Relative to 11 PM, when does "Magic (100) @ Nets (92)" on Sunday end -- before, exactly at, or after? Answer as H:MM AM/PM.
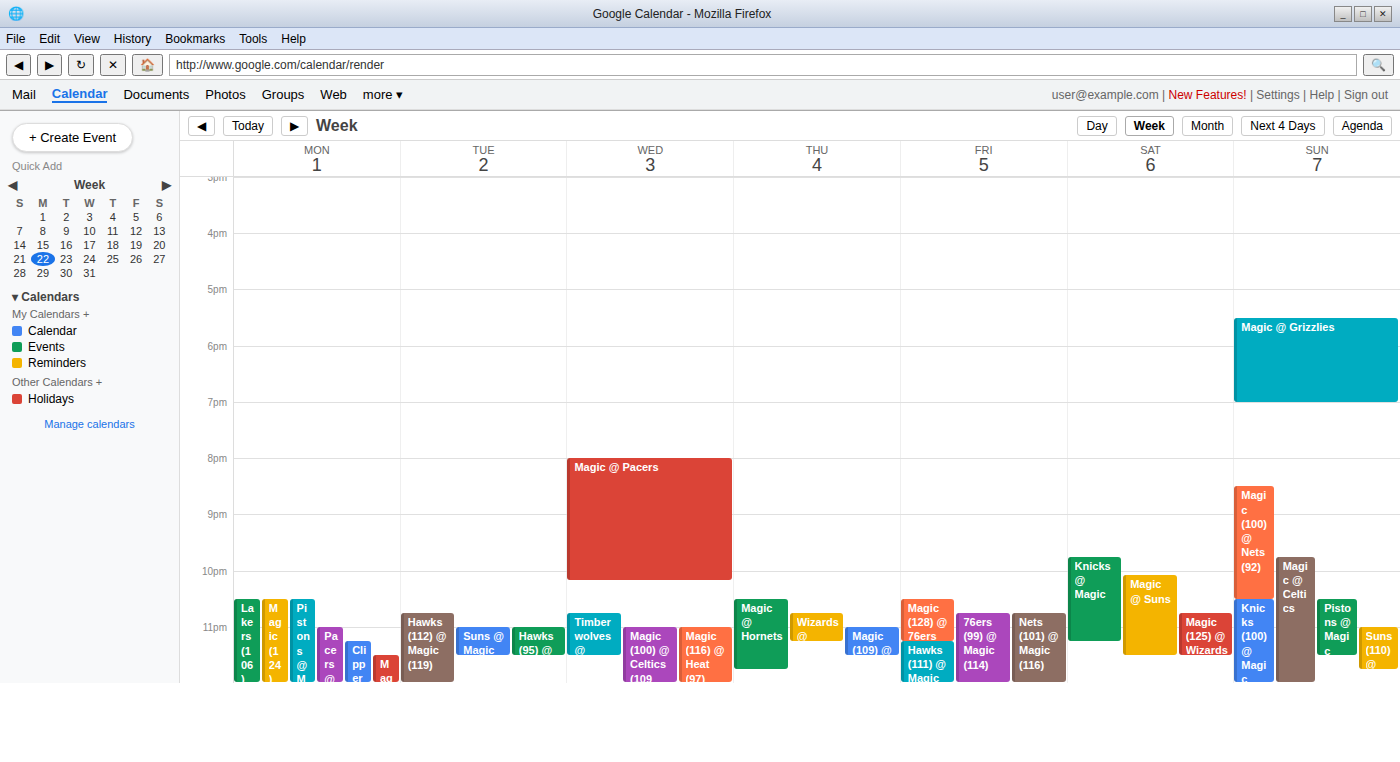
10:30 PM -- before 11 PM, 30 minutes above the 11 PM line.